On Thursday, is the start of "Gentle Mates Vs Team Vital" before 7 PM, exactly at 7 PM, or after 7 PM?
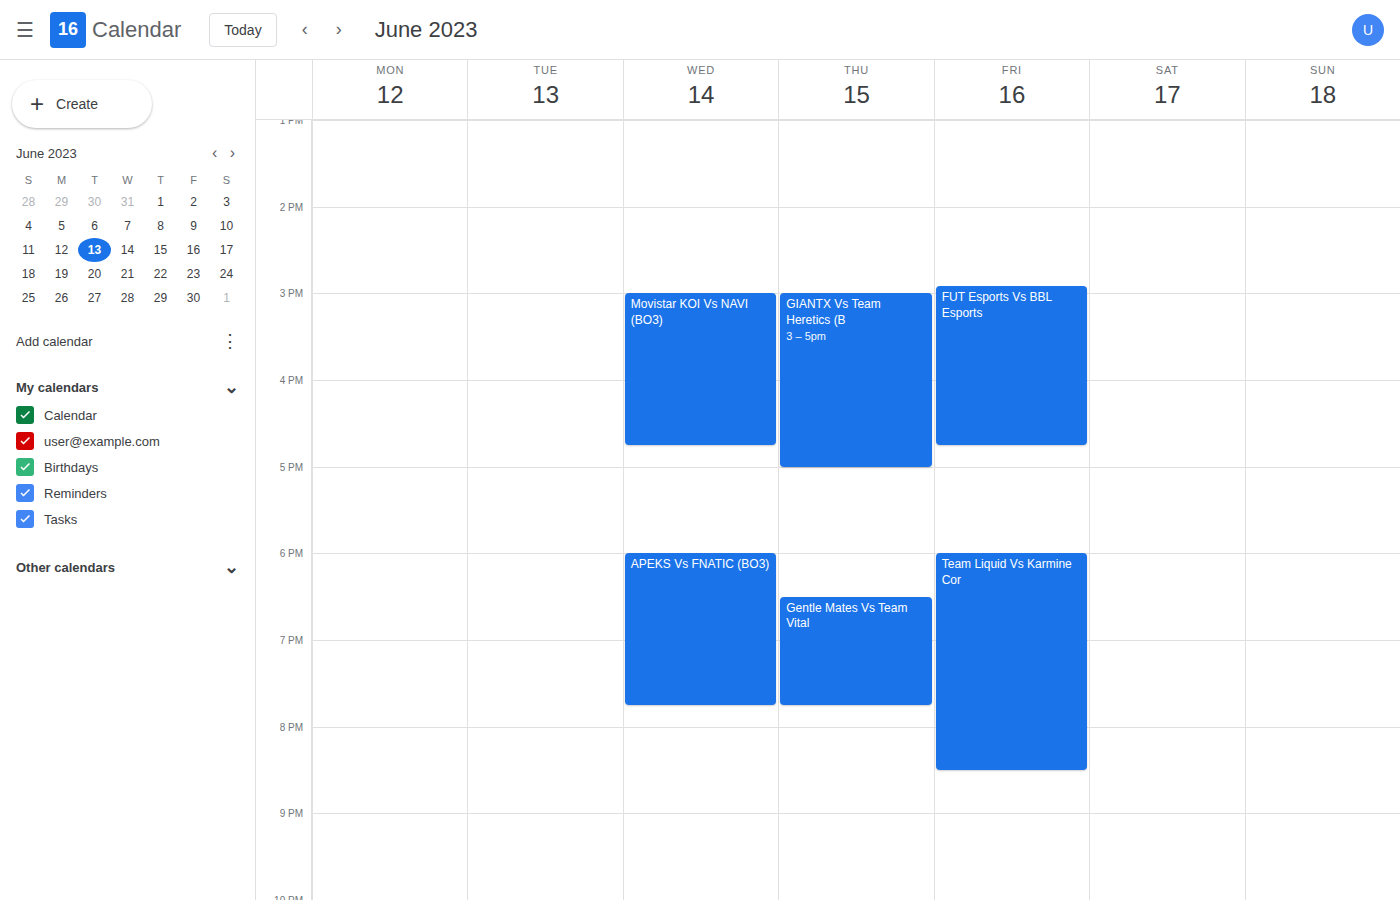
6:30 PM -- before 7 PM, 30 minutes above the 7 PM line.